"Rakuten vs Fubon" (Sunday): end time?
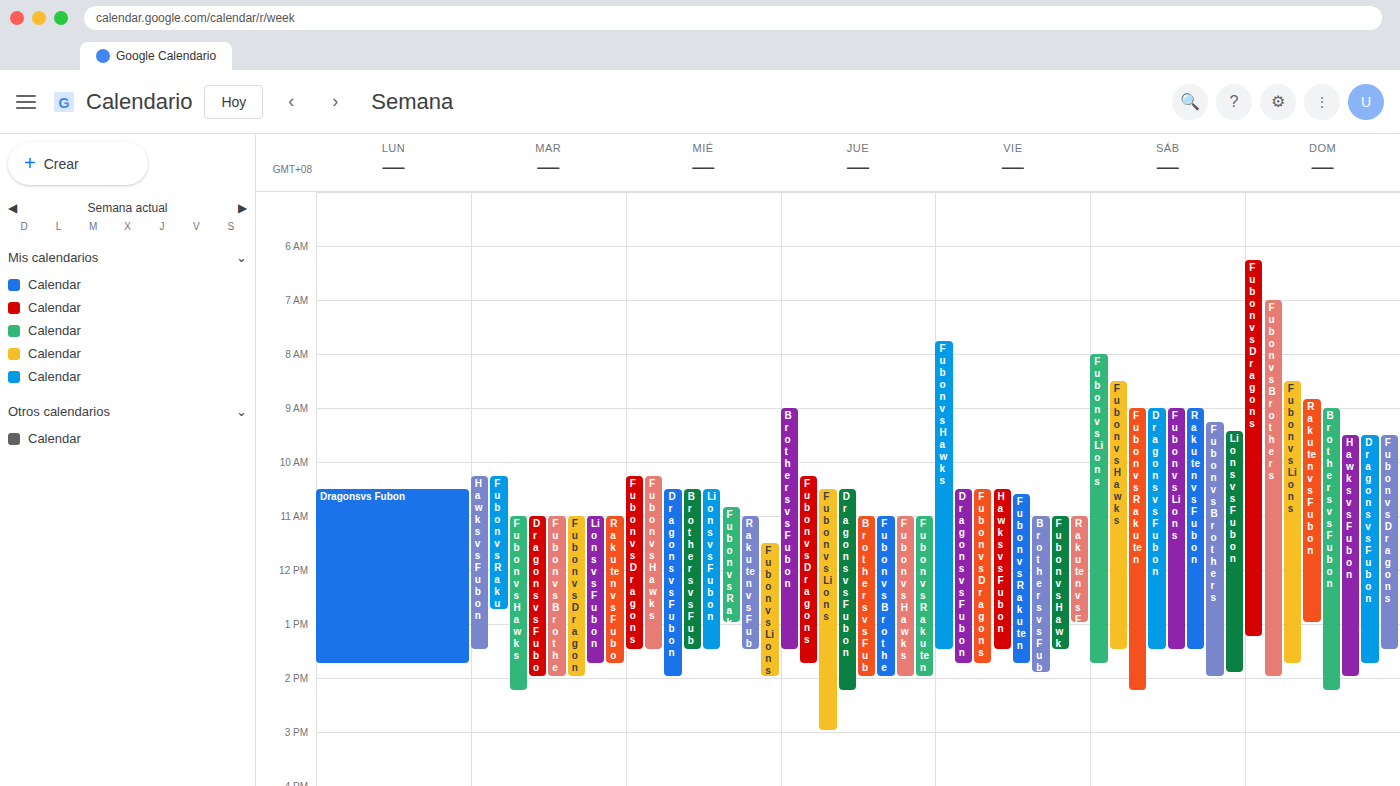
13:00